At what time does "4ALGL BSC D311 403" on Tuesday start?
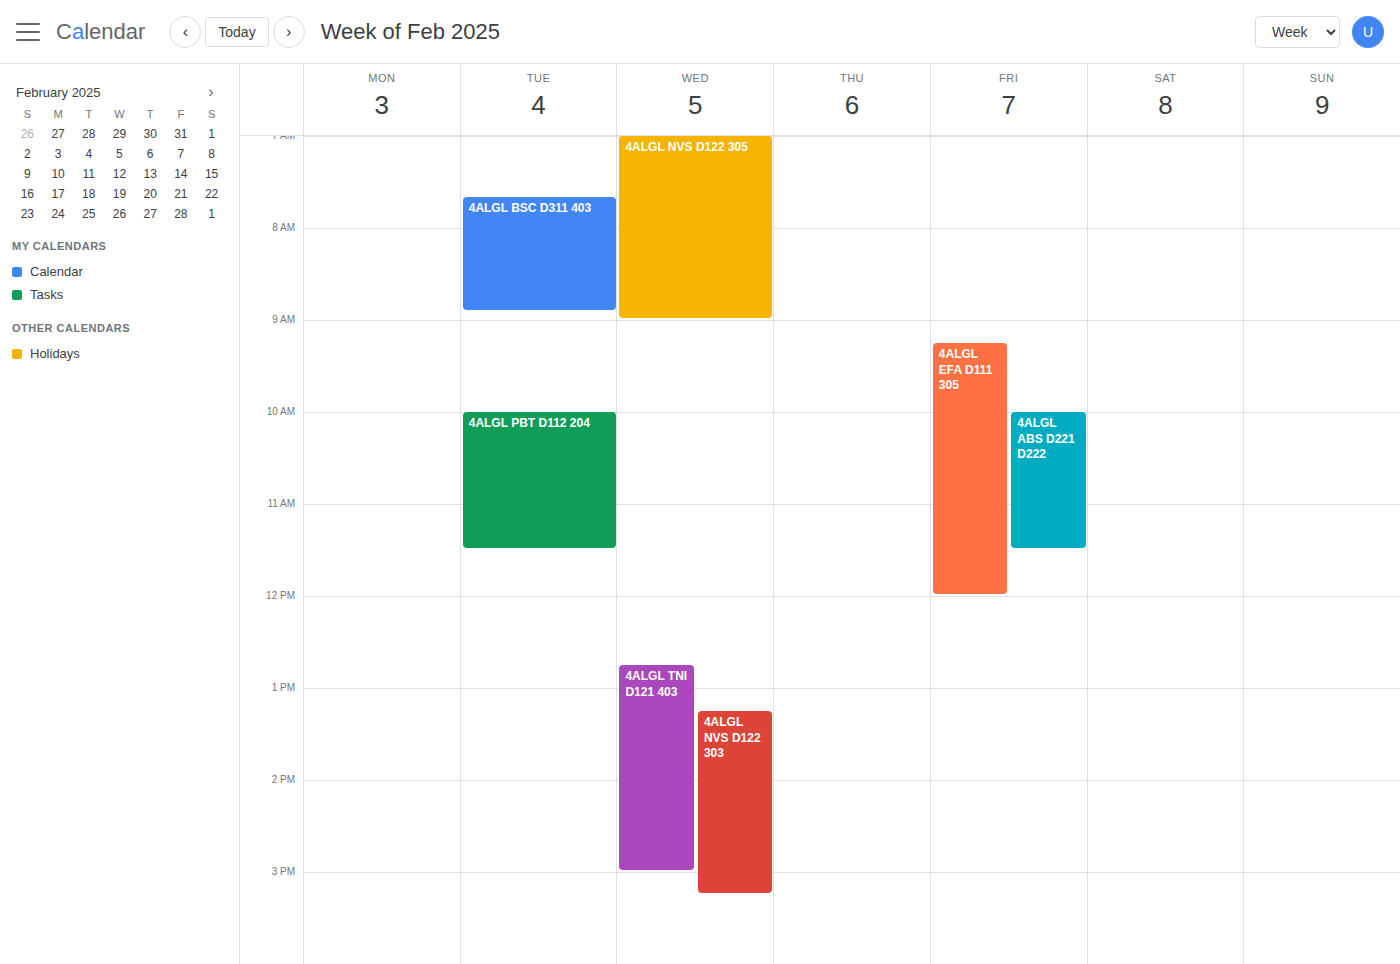
7:40 AM